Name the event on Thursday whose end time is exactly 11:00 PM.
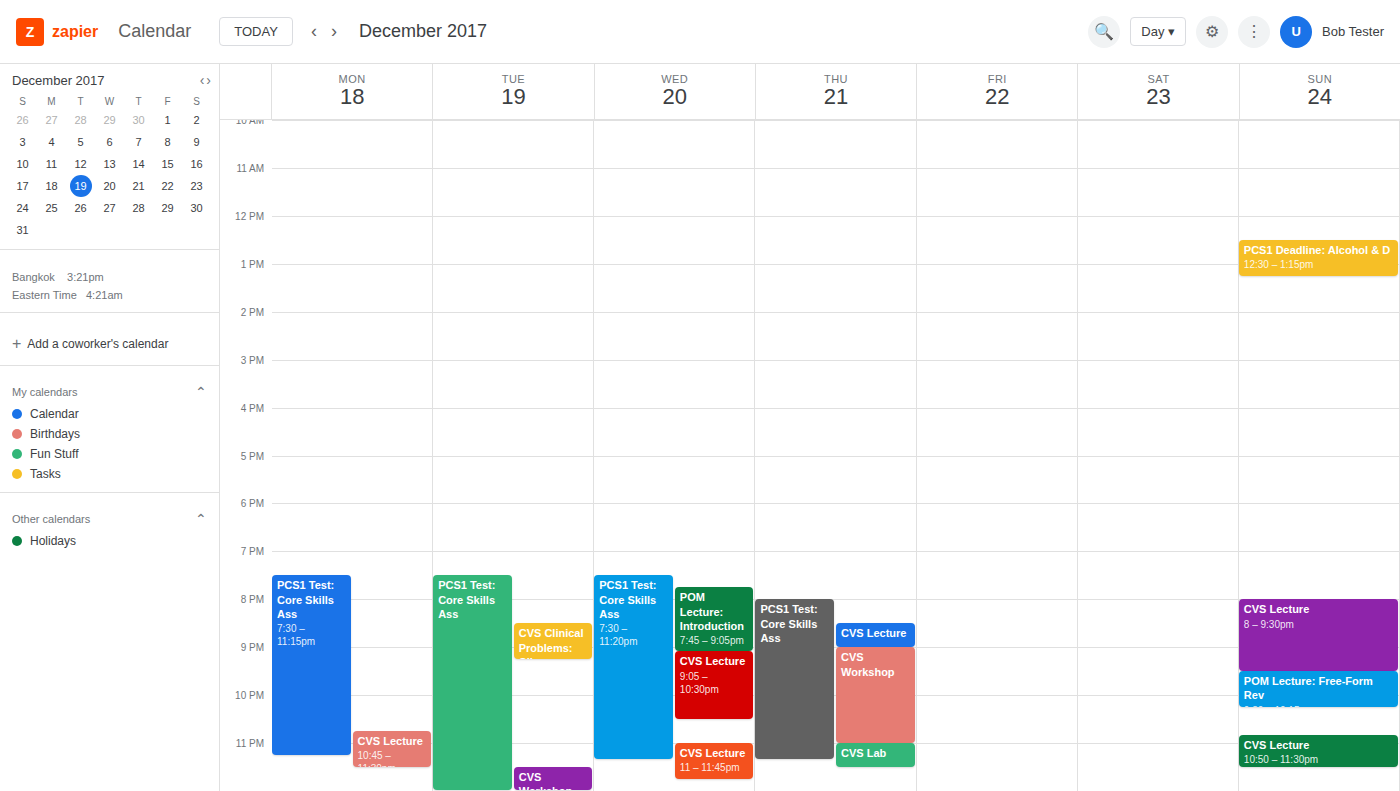
"CVS Workshop"